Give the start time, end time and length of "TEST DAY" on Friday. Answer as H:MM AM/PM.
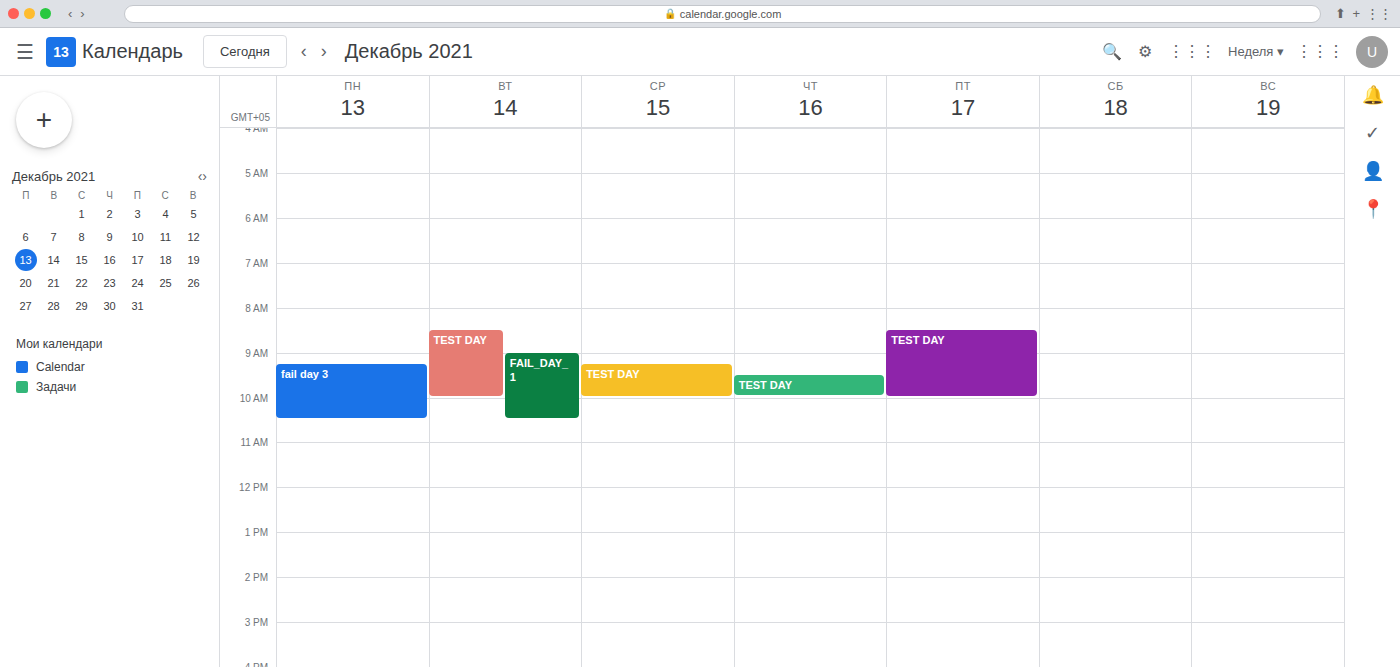
8:30 AM to 10:00 AM, 1 hour 30 minutes